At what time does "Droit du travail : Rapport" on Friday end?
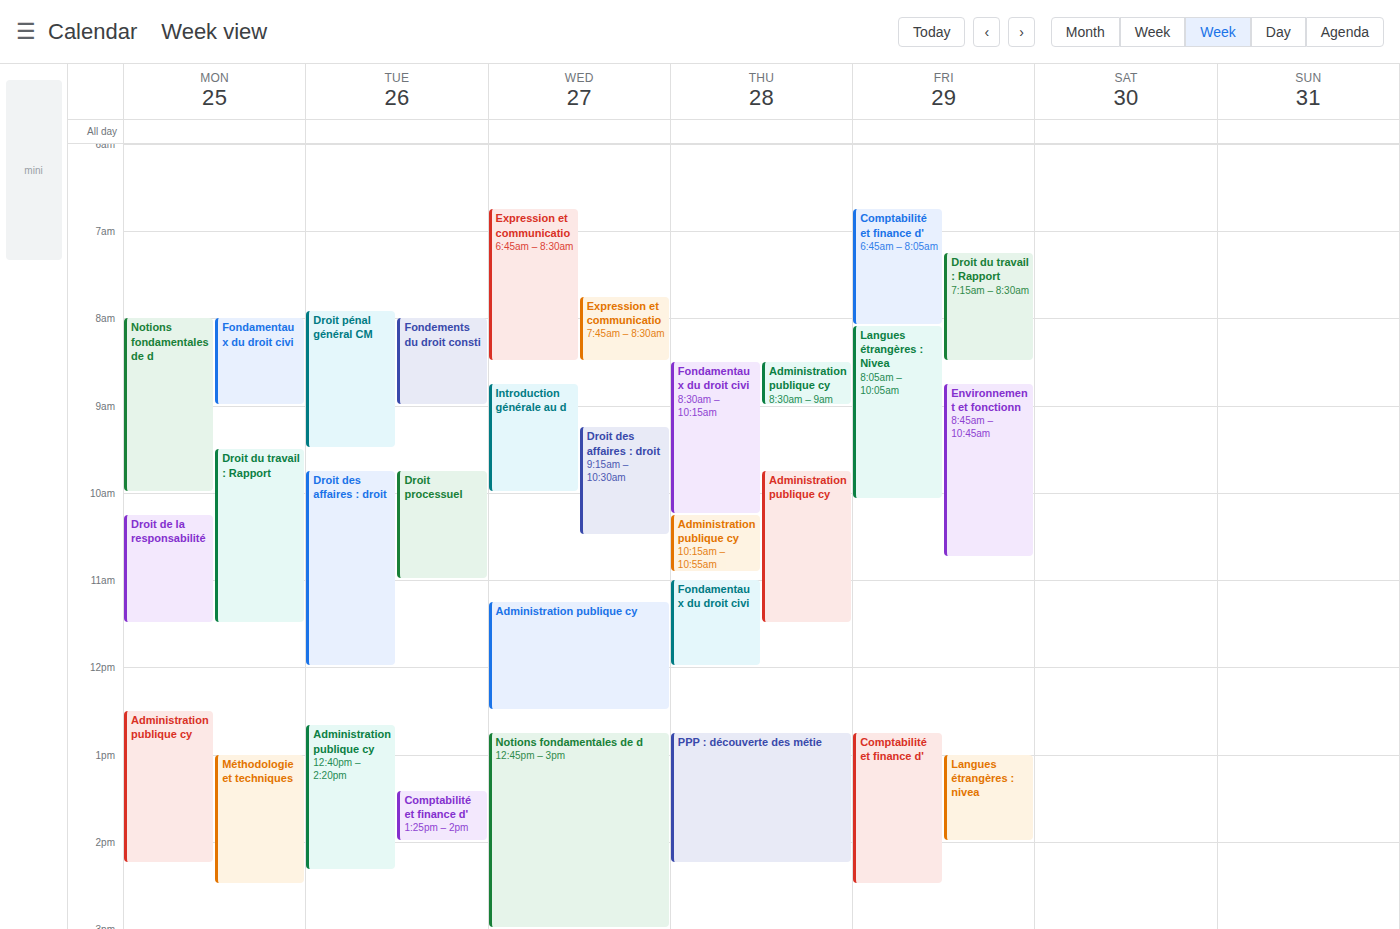
8:30 AM